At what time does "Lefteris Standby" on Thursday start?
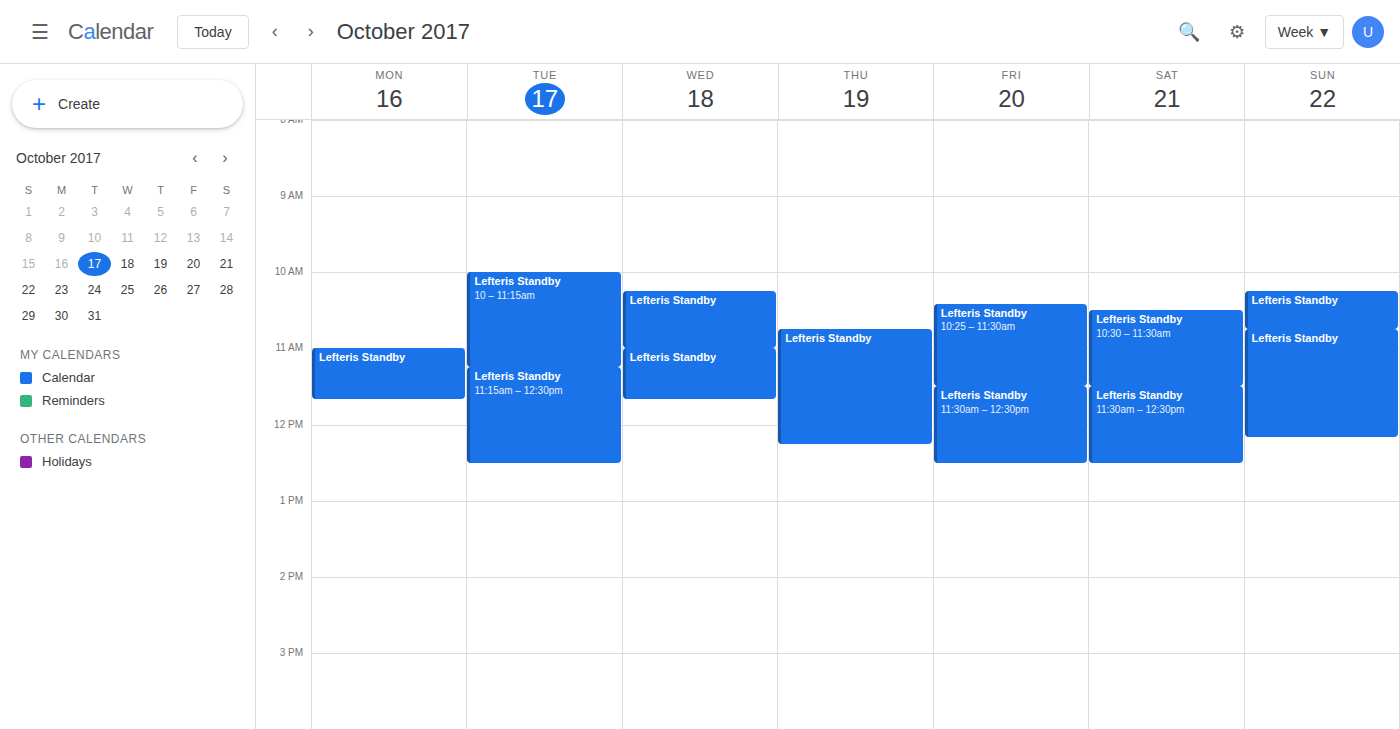
10:45 AM